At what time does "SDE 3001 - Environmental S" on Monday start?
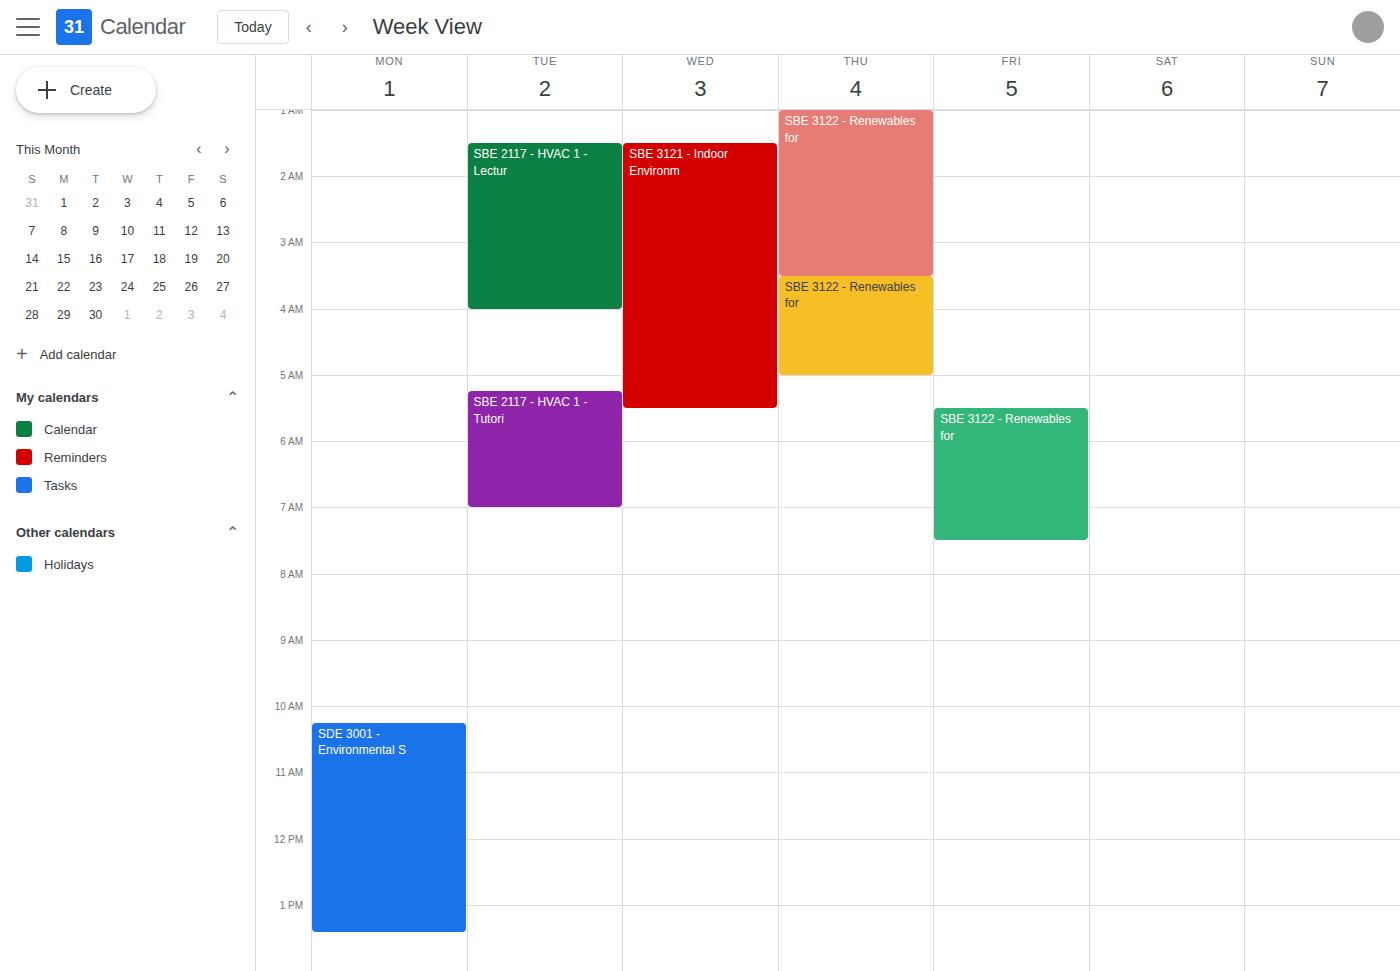
10:15 AM